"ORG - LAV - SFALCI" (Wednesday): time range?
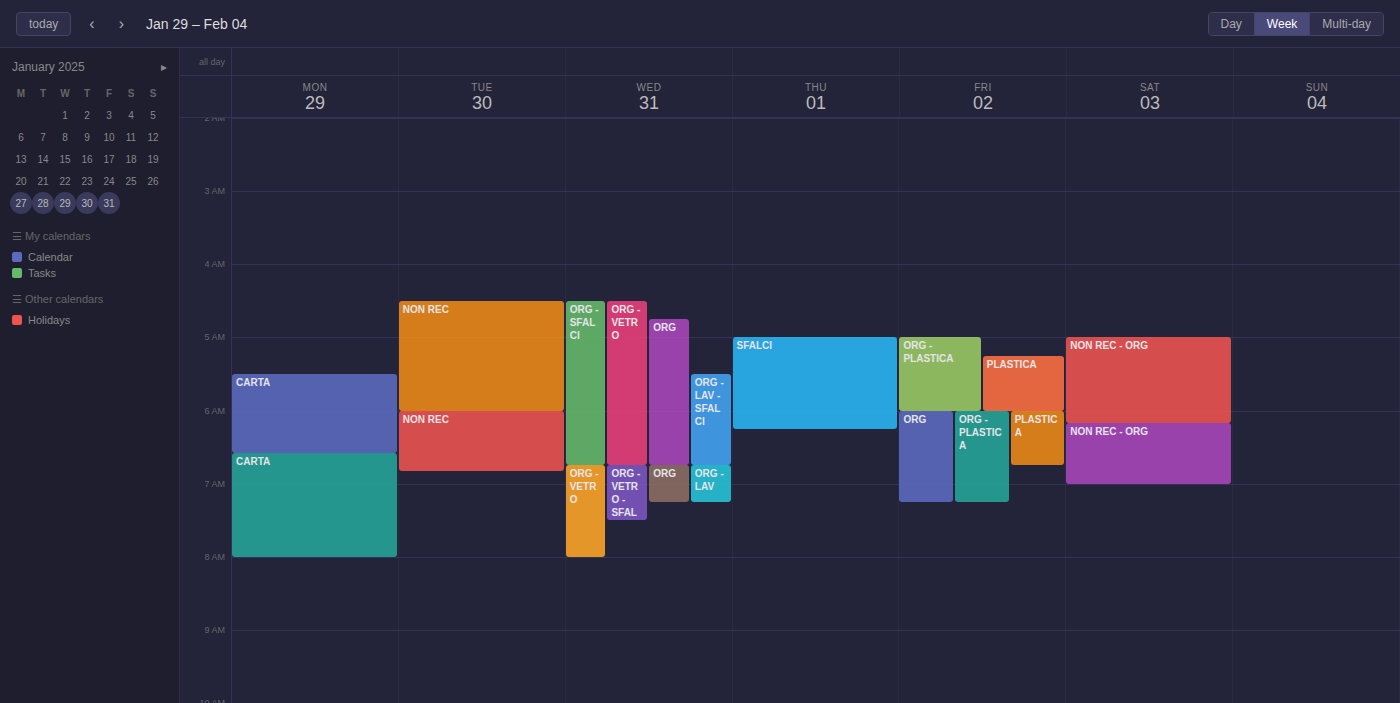
5:30 AM to 6:45 AM